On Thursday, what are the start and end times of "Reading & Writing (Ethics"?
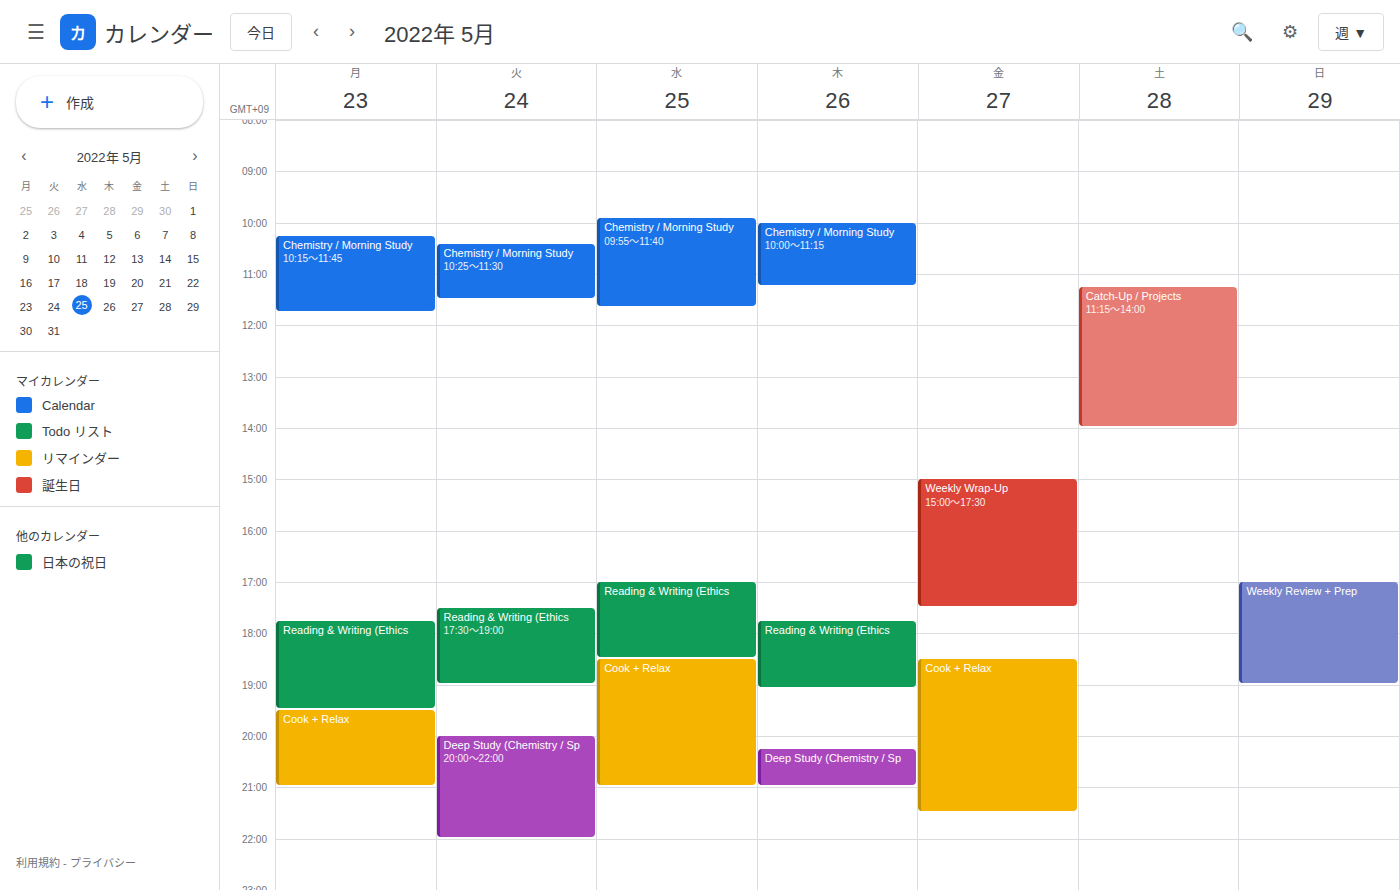
5:45 PM to 7:05 PM